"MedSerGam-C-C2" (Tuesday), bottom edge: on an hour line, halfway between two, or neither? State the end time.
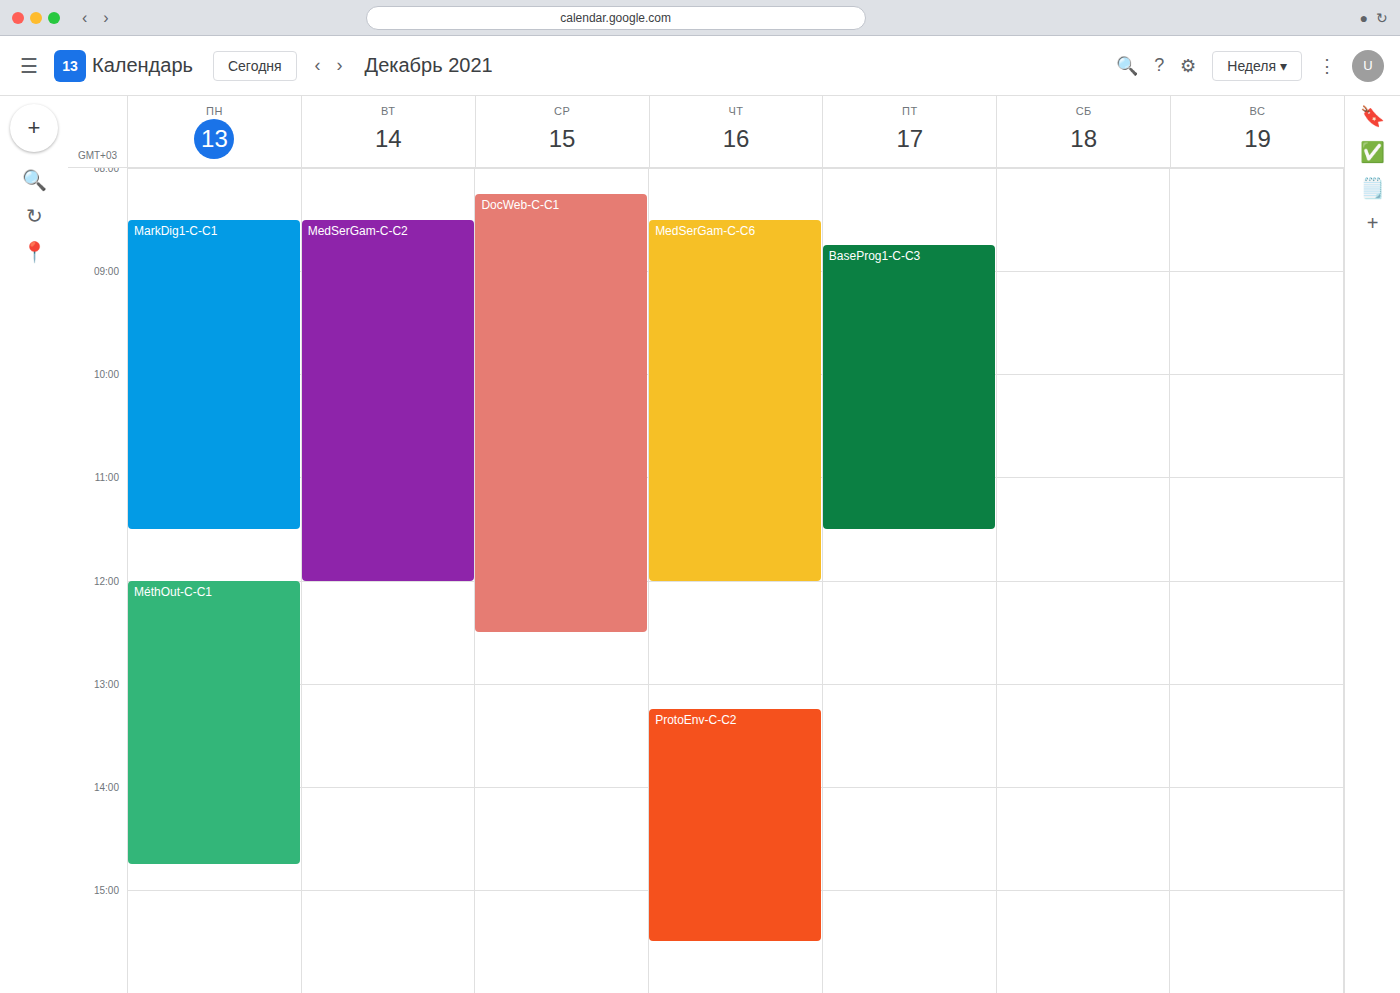
12:00 -- exactly on the 12:00 line.